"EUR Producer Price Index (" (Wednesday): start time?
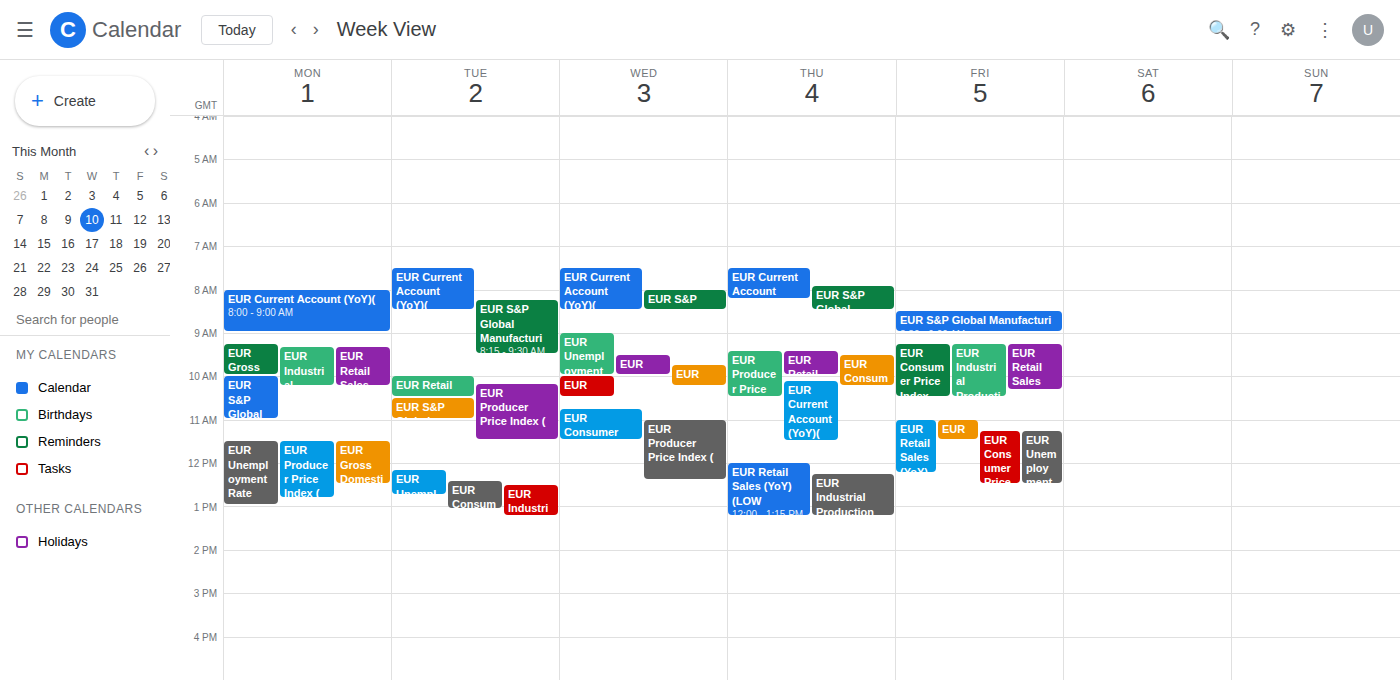
11:00